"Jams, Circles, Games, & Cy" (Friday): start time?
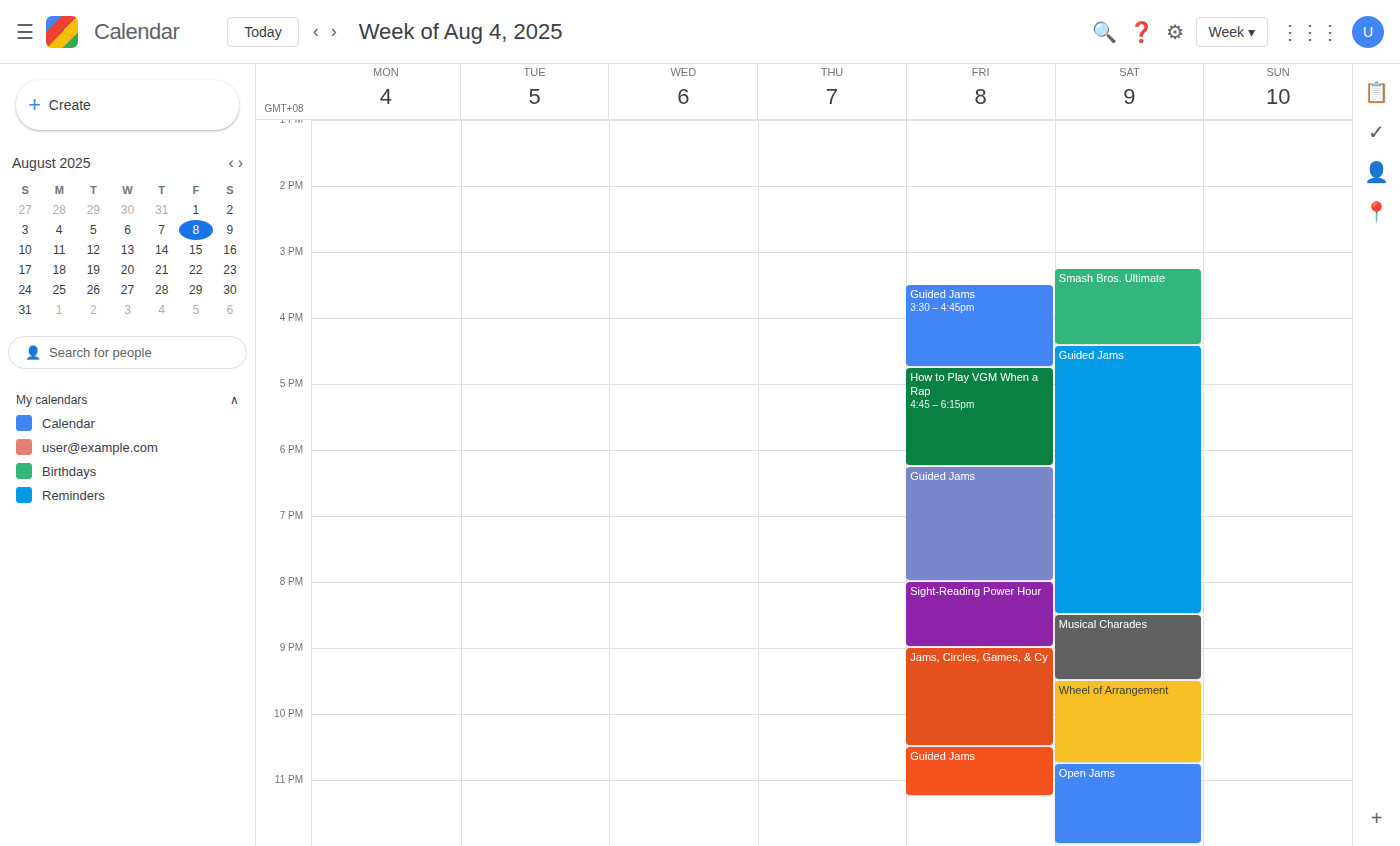
9:00 PM